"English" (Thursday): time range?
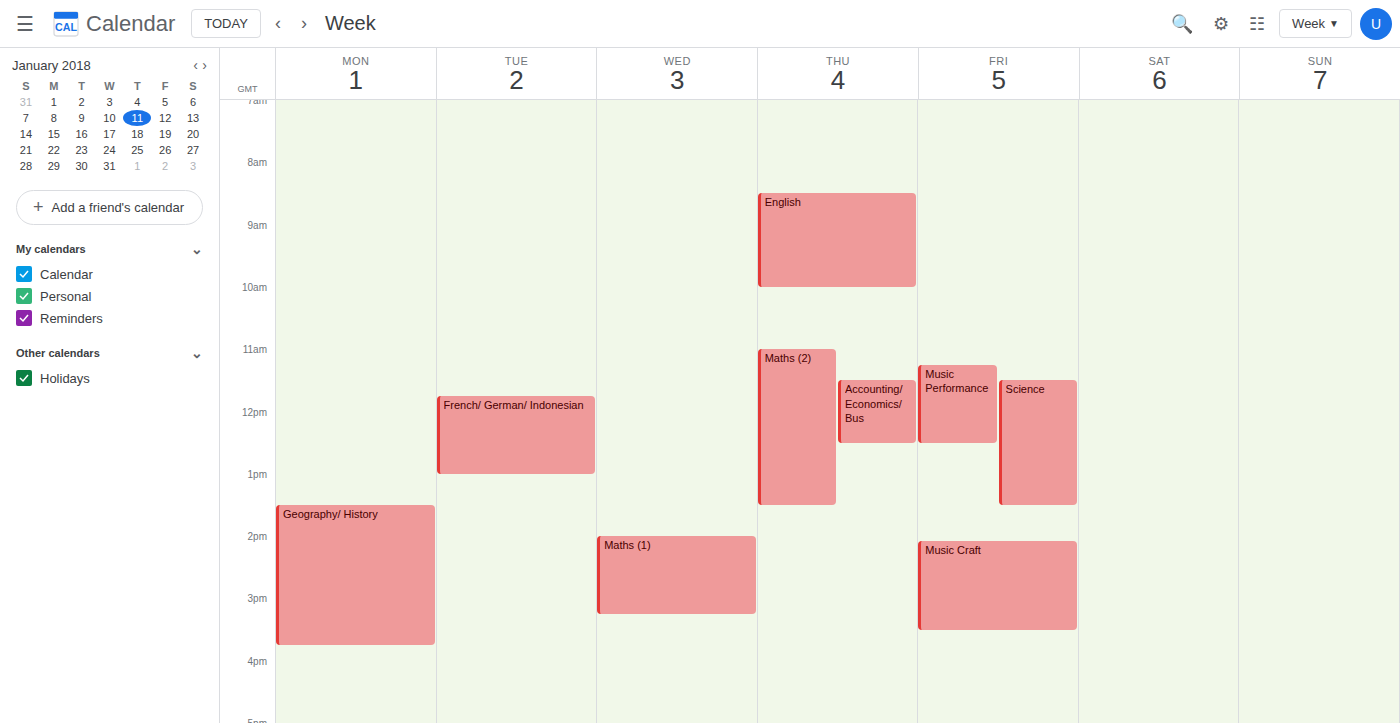
8:30 AM to 10:00 AM